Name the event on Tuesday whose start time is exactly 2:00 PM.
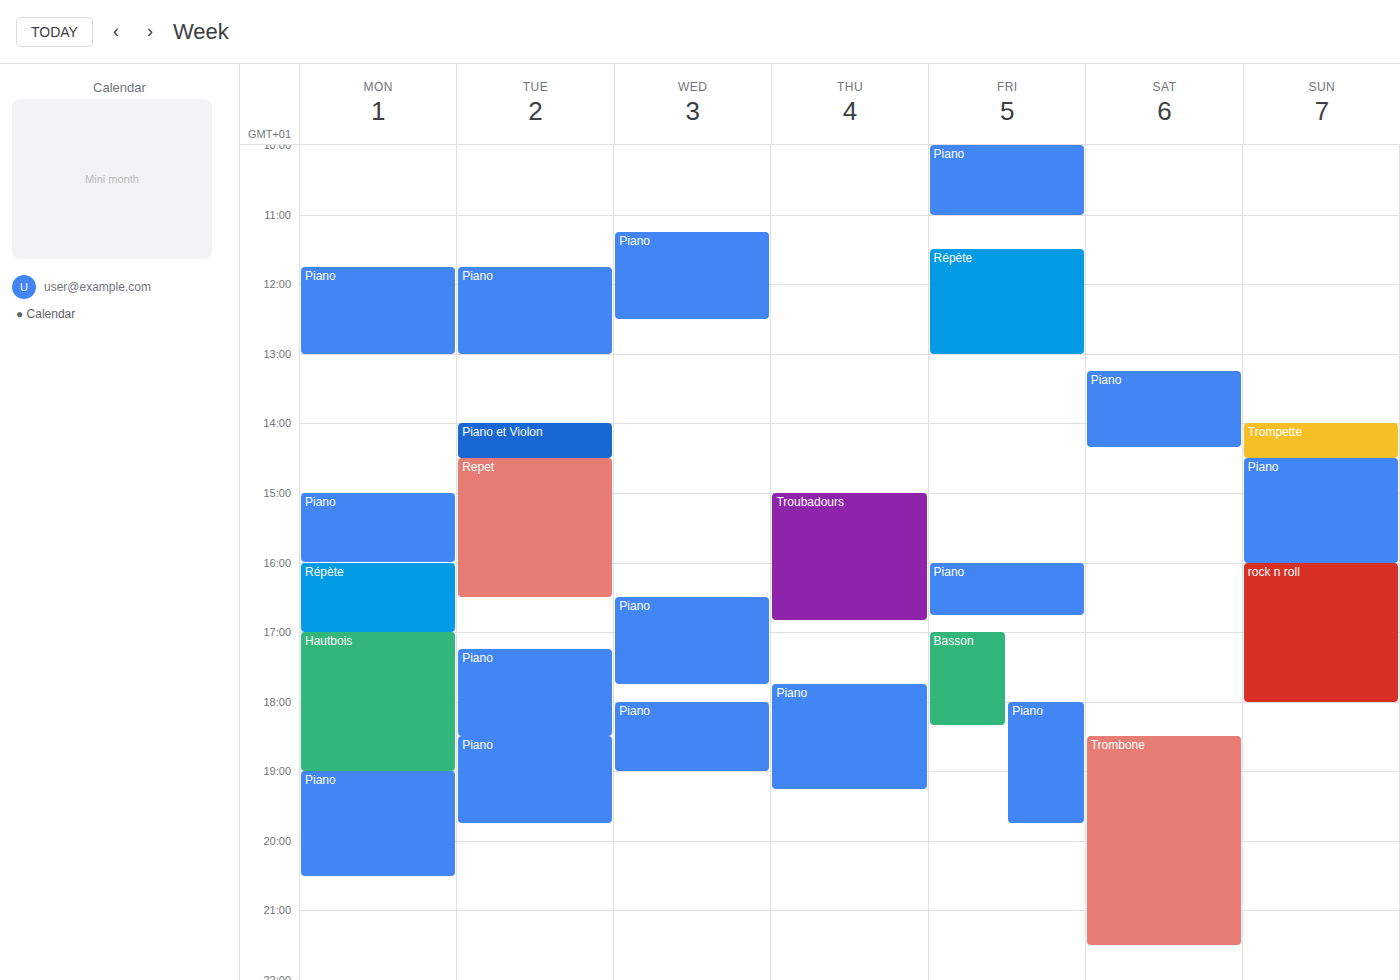
"Piano et Violon"